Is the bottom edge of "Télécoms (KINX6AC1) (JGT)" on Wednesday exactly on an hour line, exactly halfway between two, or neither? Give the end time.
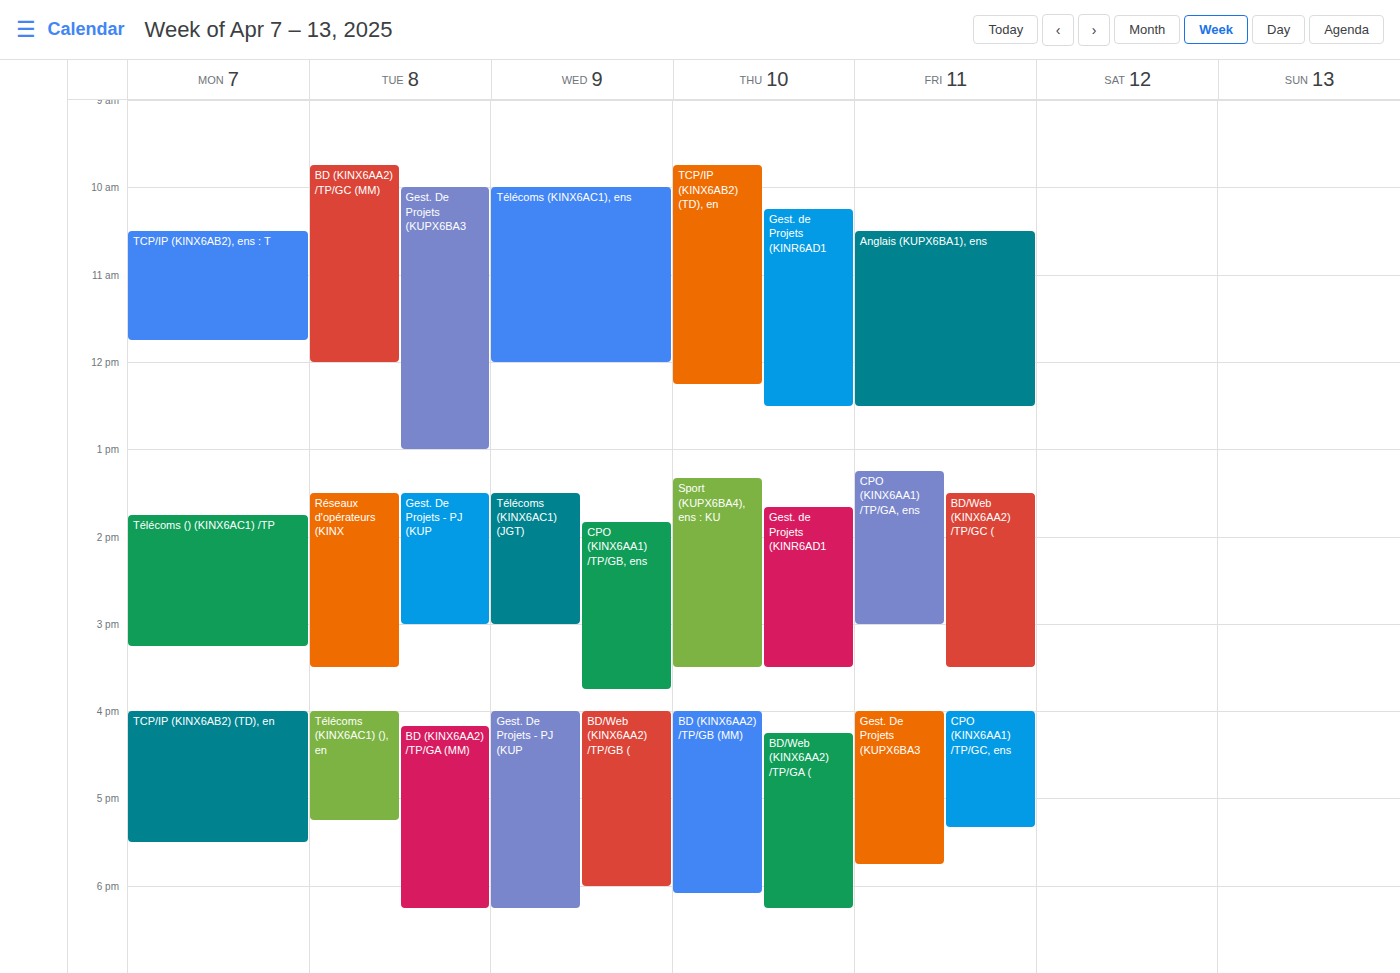
15:00 -- exactly on the 15:00 line.